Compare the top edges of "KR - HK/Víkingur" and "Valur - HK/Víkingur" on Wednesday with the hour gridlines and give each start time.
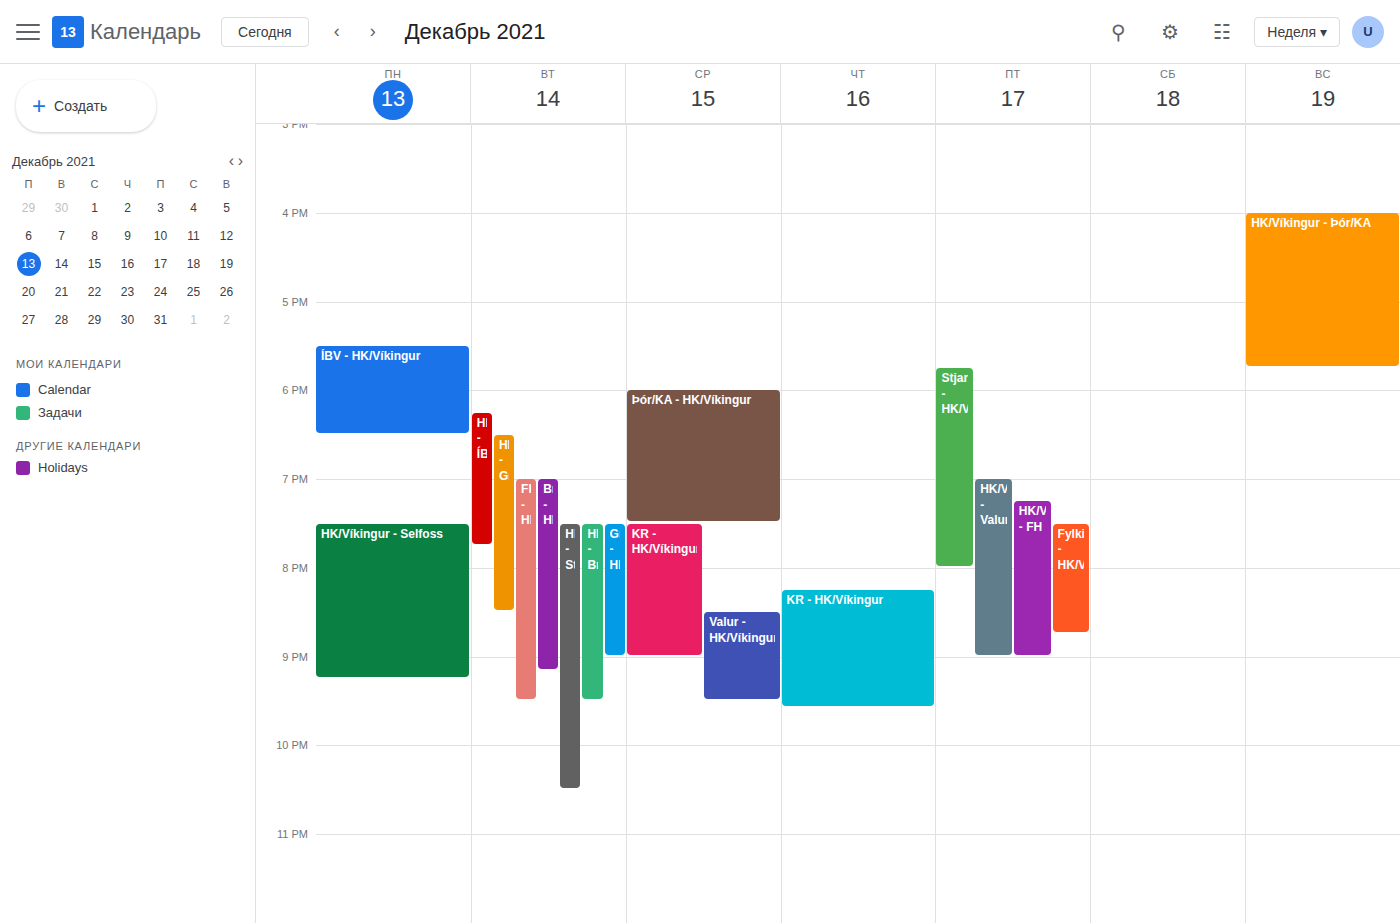
"KR - HK/Víkingur": 7:30 PM, halfway between the 7 PM and 8 PM lines. "Valur - HK/Víkingur": 8:30 PM, halfway between the 8 PM and 9 PM lines.